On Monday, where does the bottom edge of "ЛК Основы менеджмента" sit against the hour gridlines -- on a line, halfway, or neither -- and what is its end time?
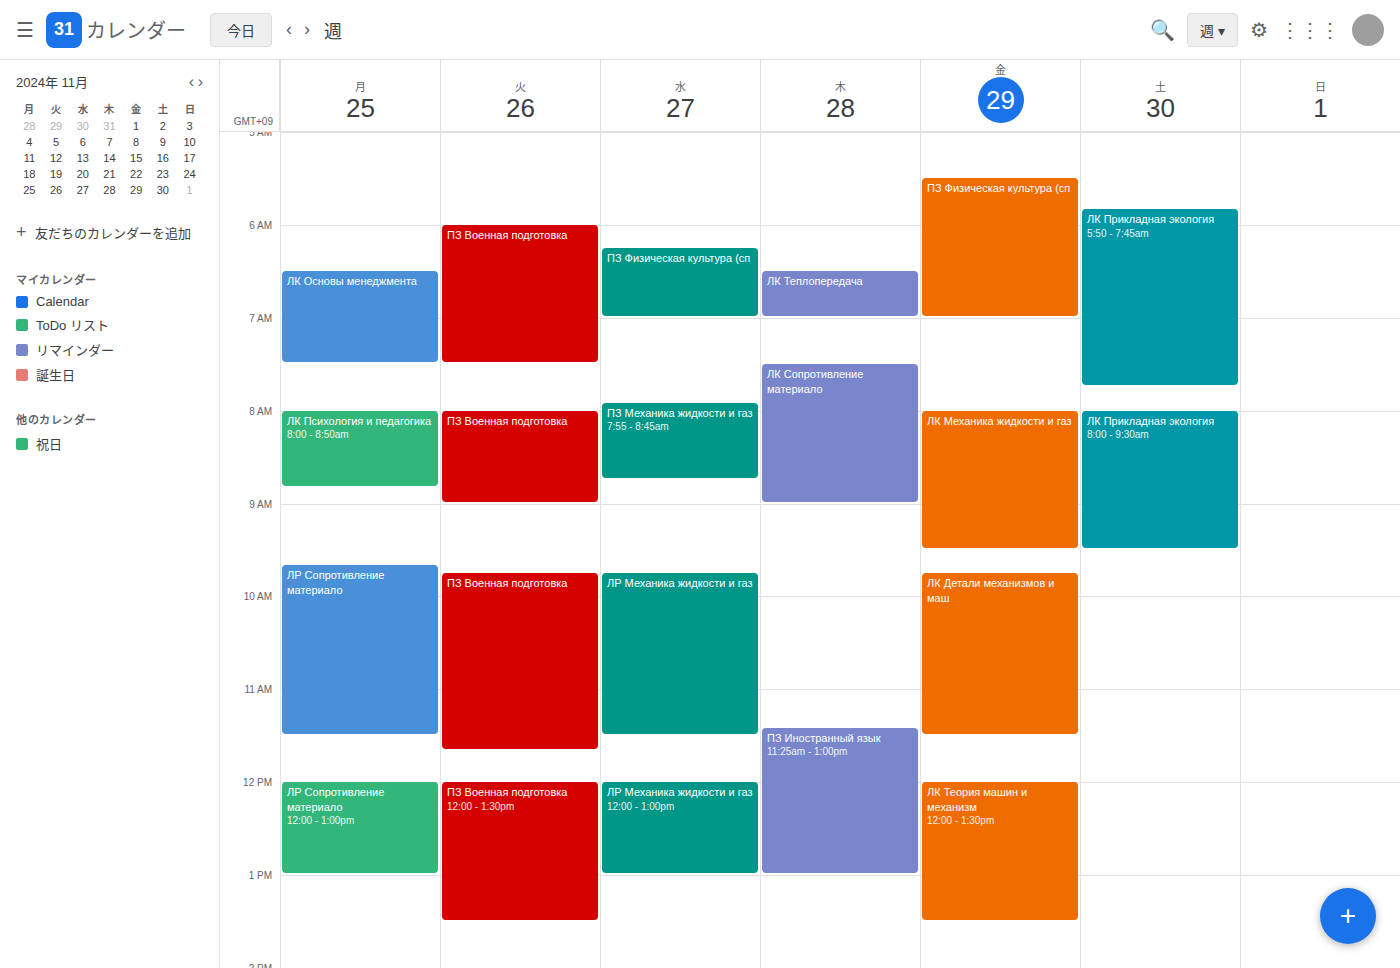
7:30 AM -- halfway between the 7 AM and 8 AM lines.